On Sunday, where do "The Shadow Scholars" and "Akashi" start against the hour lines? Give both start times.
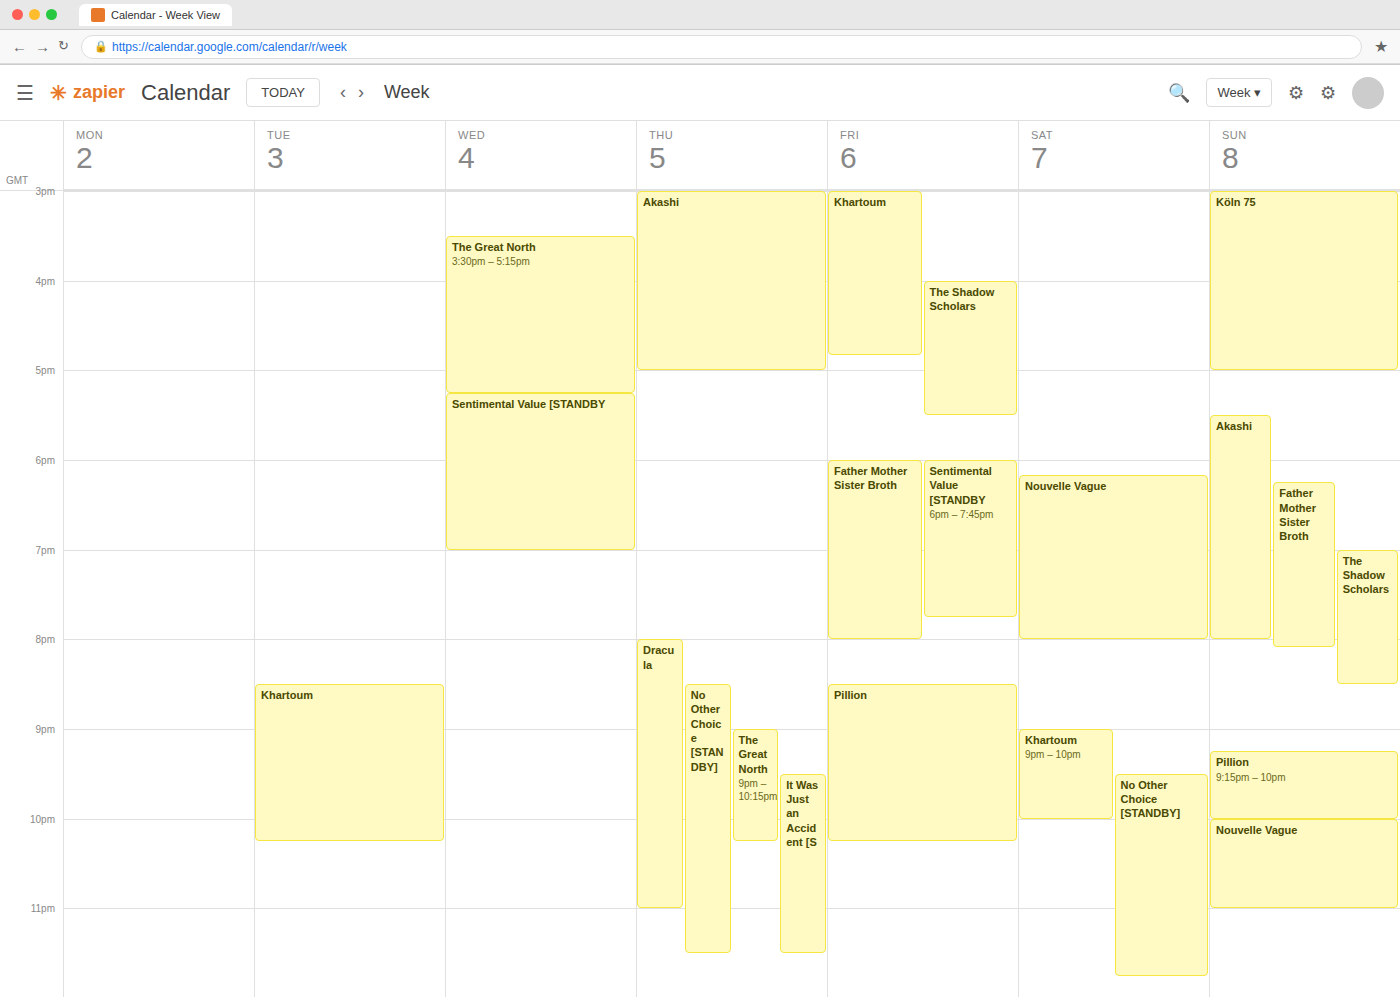
"The Shadow Scholars": 7:00 PM, exactly on the 7 PM line. "Akashi": 5:30 PM, halfway between the 5 PM and 6 PM lines.